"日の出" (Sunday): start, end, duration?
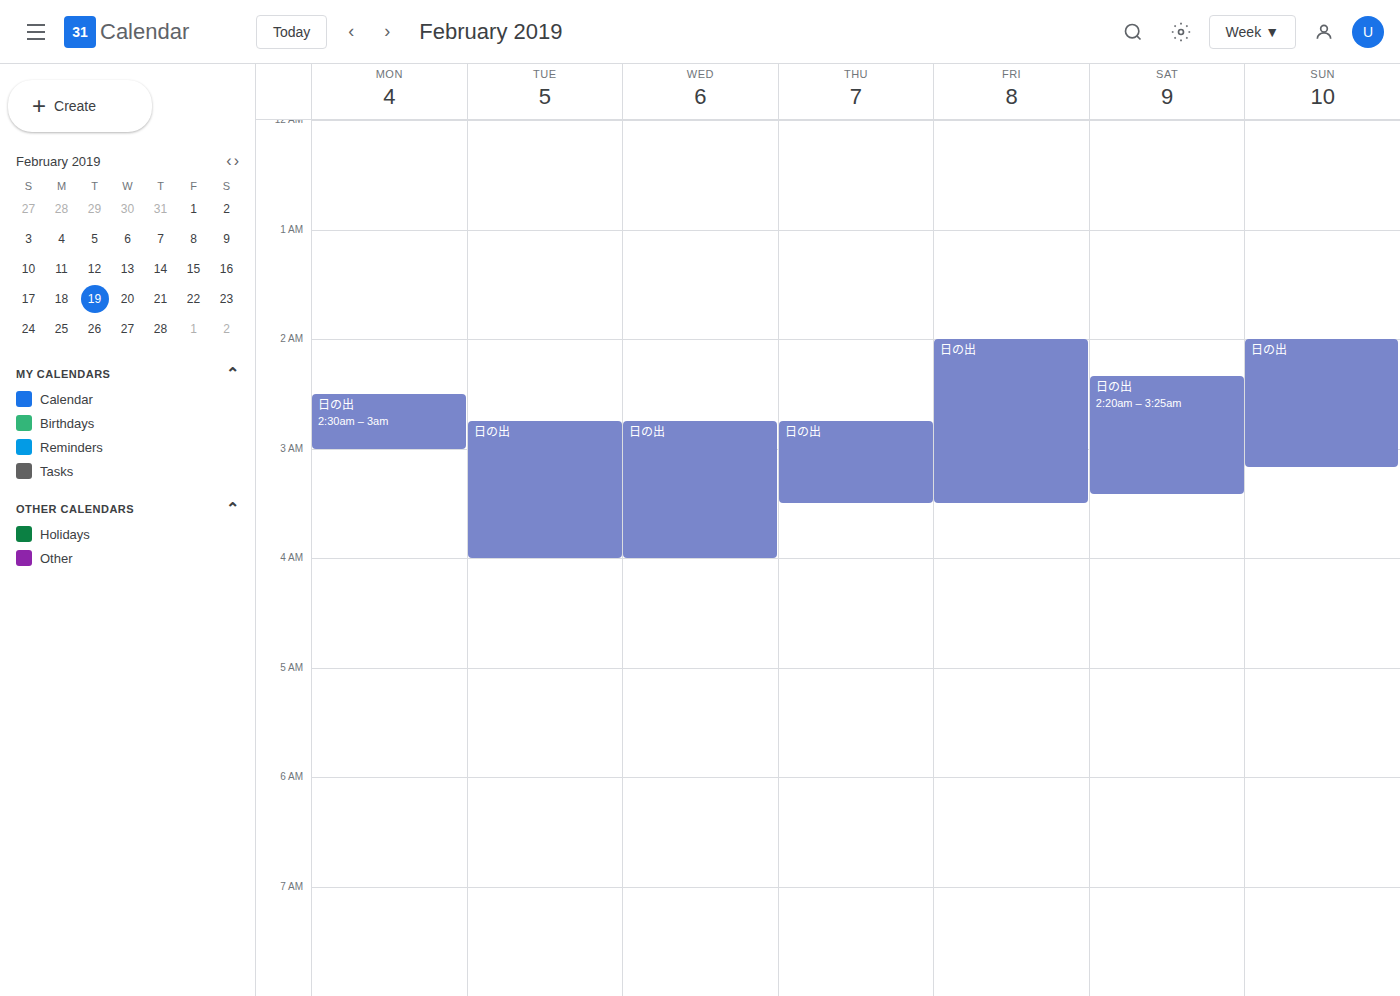
2:00 AM to 3:10 AM, 1 hour 10 minutes